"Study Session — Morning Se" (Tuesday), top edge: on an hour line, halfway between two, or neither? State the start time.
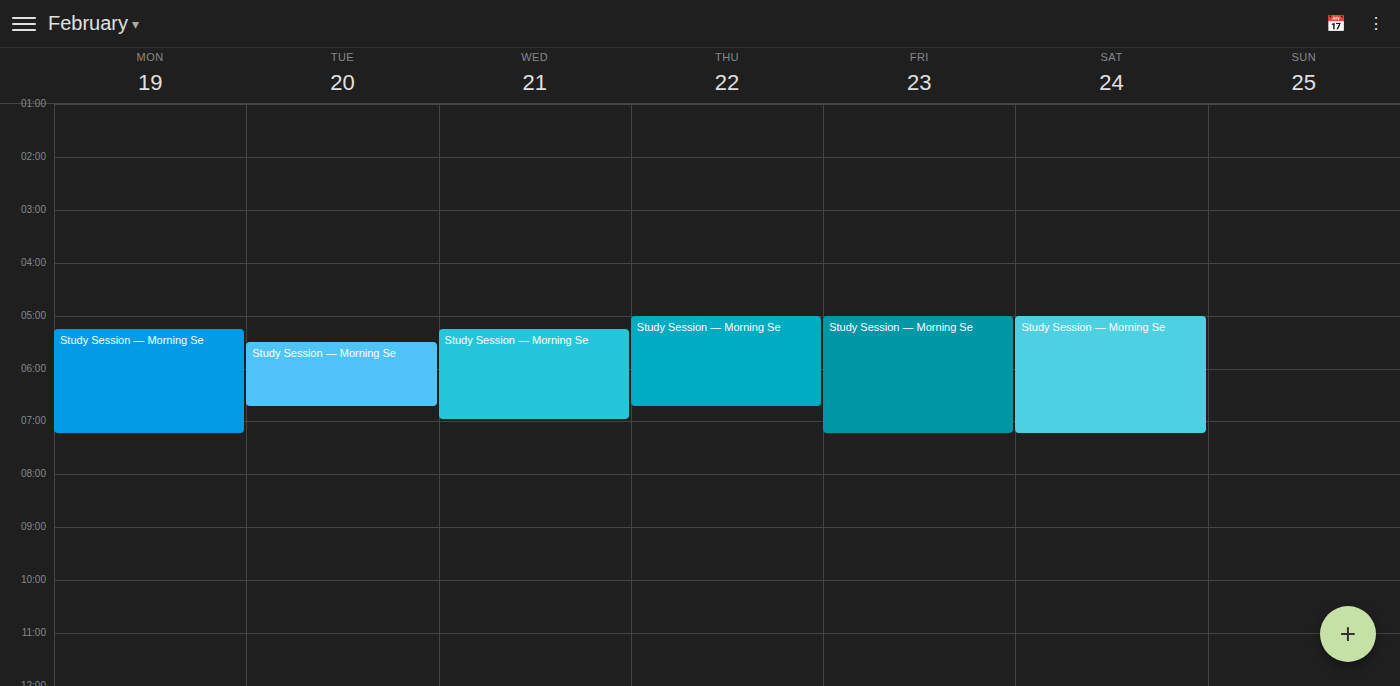
5:30 AM -- halfway between the 5 AM and 6 AM lines.